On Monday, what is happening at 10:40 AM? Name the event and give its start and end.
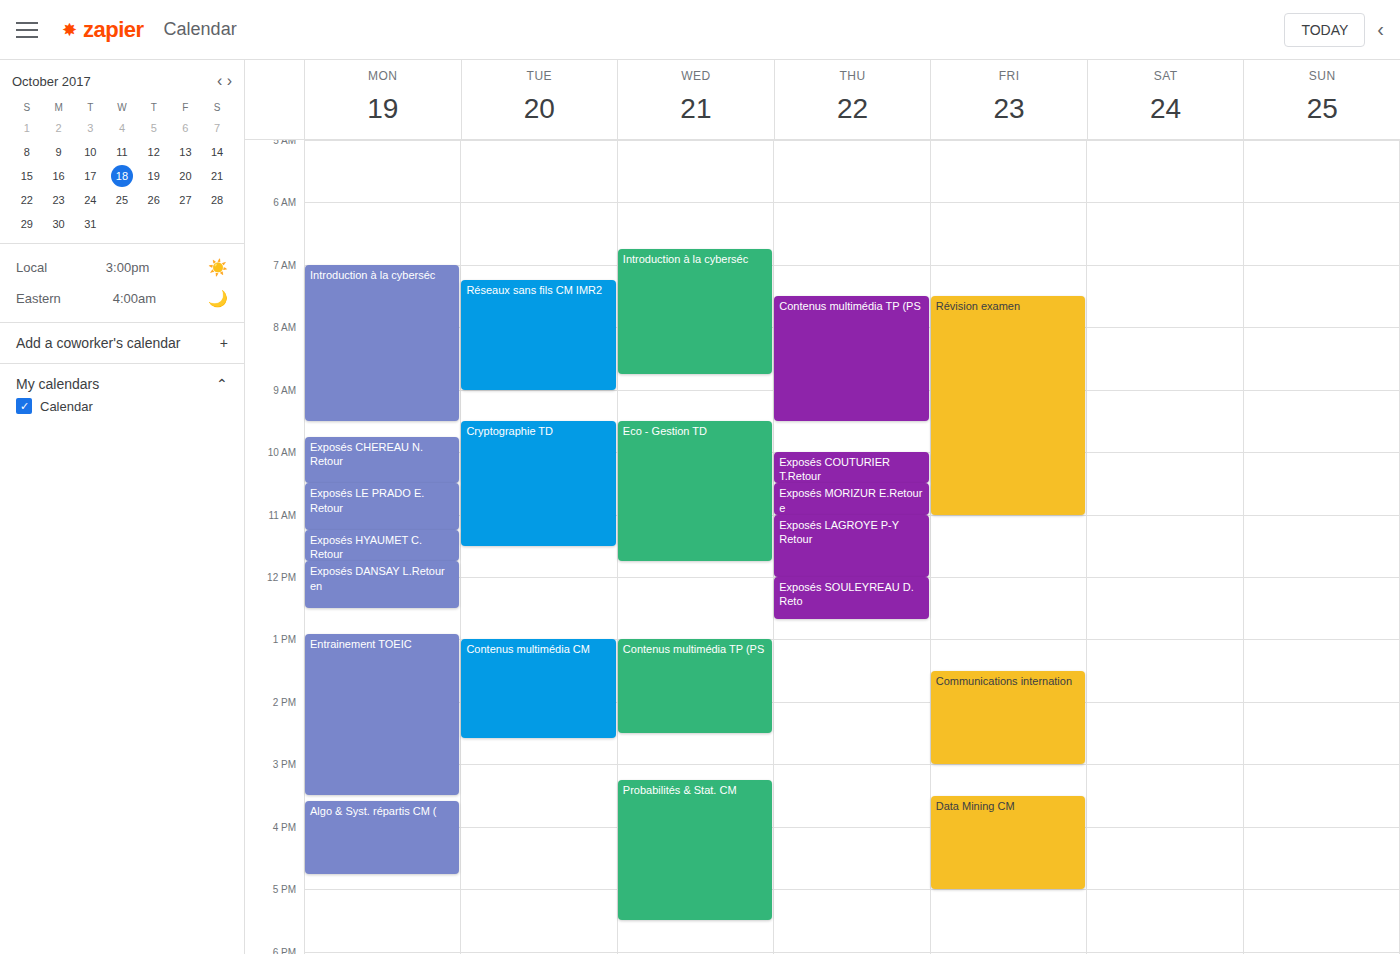
"Exposés LE PRADO E. Retour", 10:30 AM to 11:15 AM